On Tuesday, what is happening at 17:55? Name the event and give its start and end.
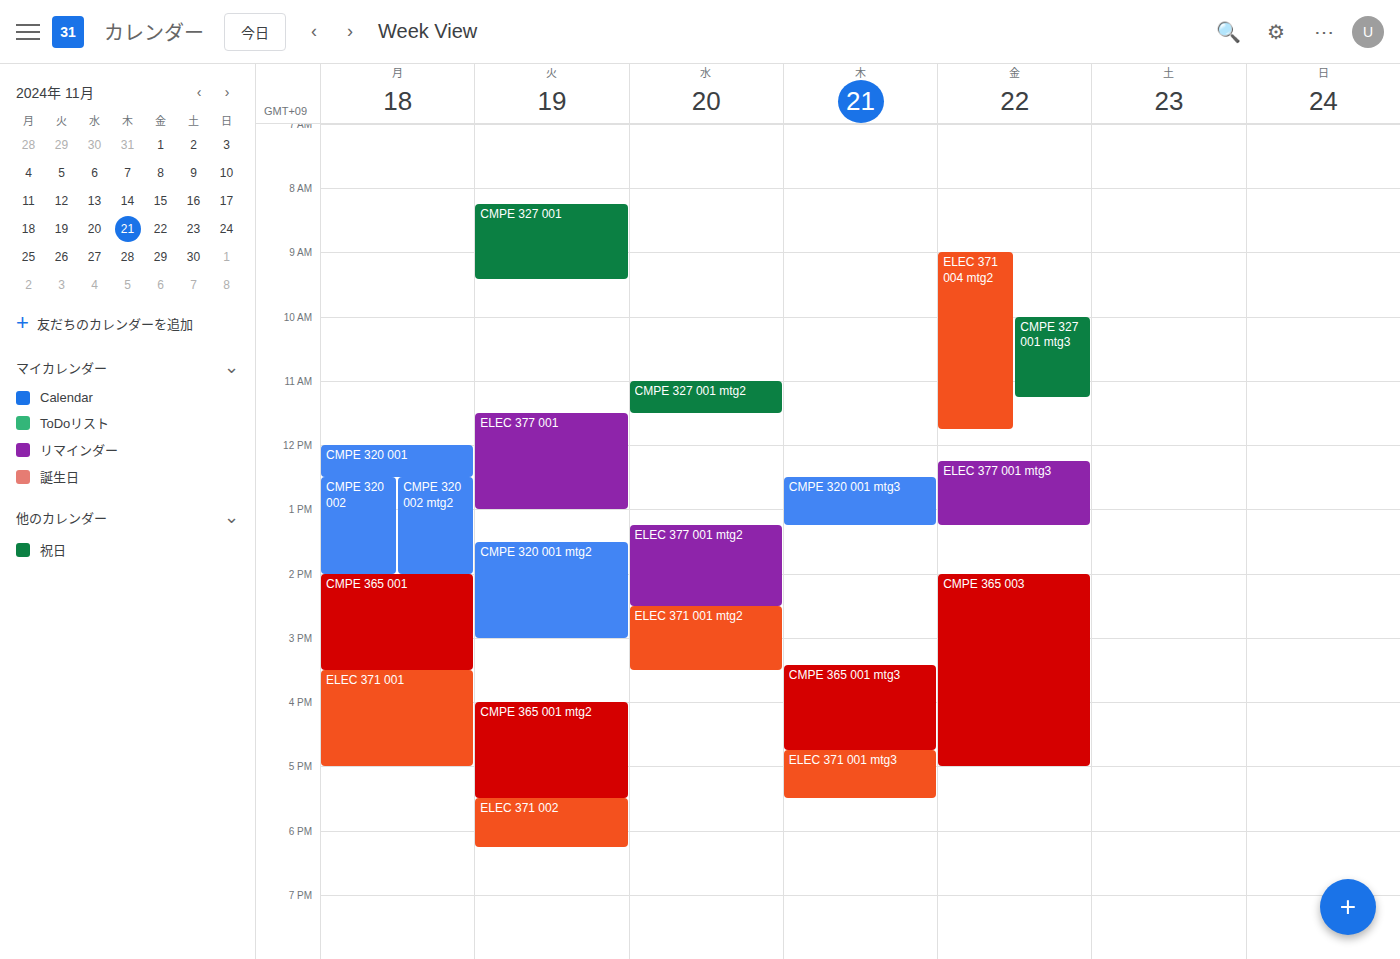
"ELEC 371 002", 17:30 to 18:15